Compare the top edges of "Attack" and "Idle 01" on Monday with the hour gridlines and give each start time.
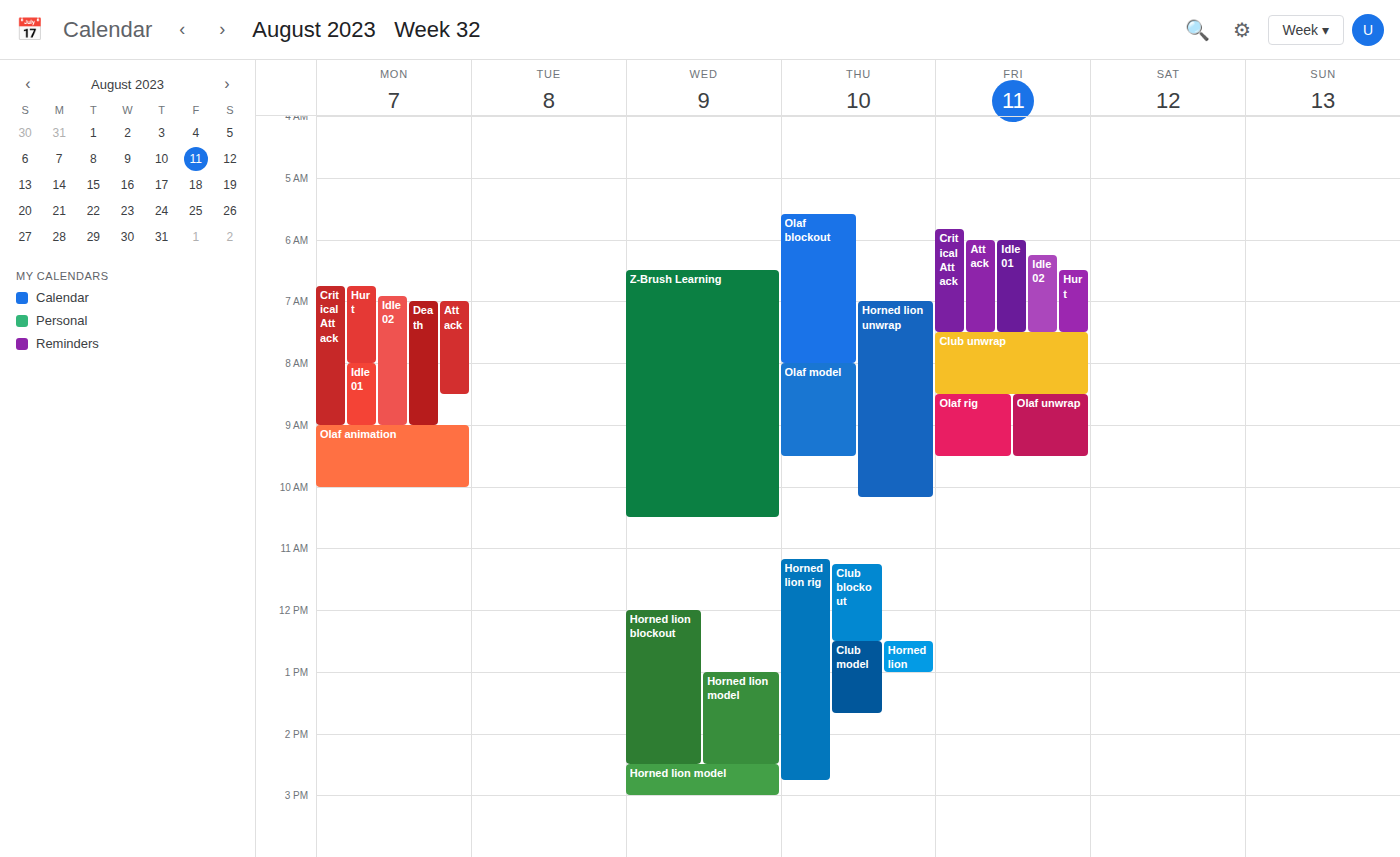
"Attack": 07:00, exactly on the 07:00 line. "Idle 01": 08:00, exactly on the 08:00 line.